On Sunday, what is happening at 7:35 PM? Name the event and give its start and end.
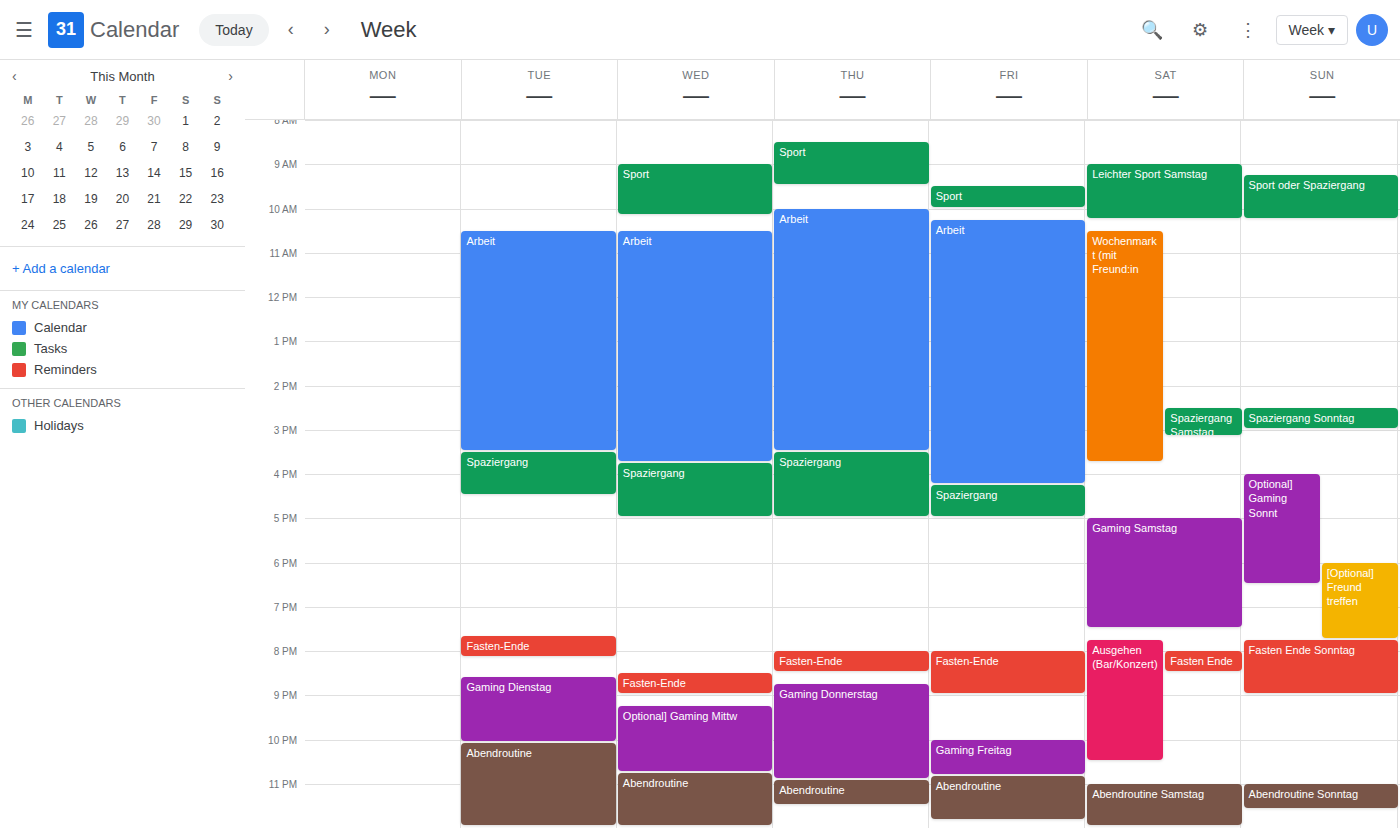
"[Optional] Freund treffen", 6:00 PM to 7:45 PM